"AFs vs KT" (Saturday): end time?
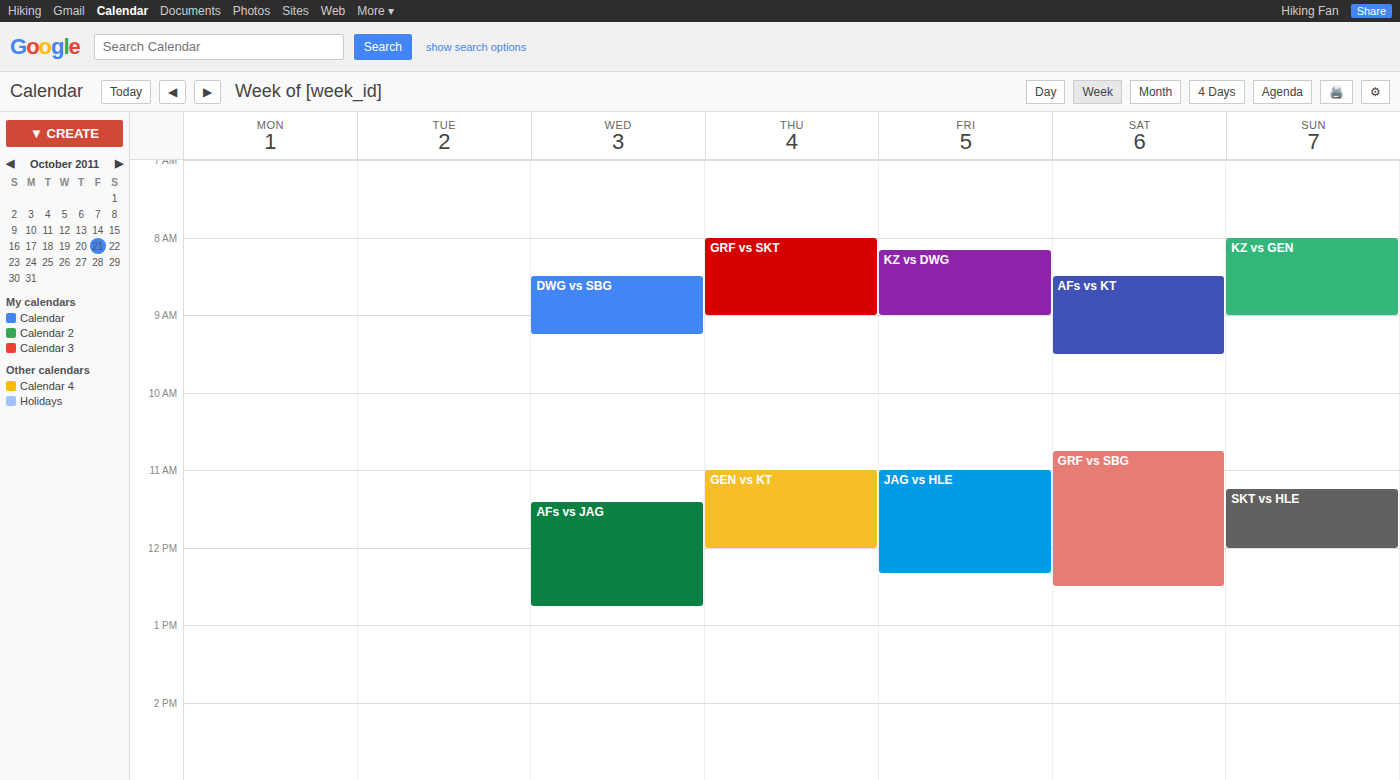
9:30 AM